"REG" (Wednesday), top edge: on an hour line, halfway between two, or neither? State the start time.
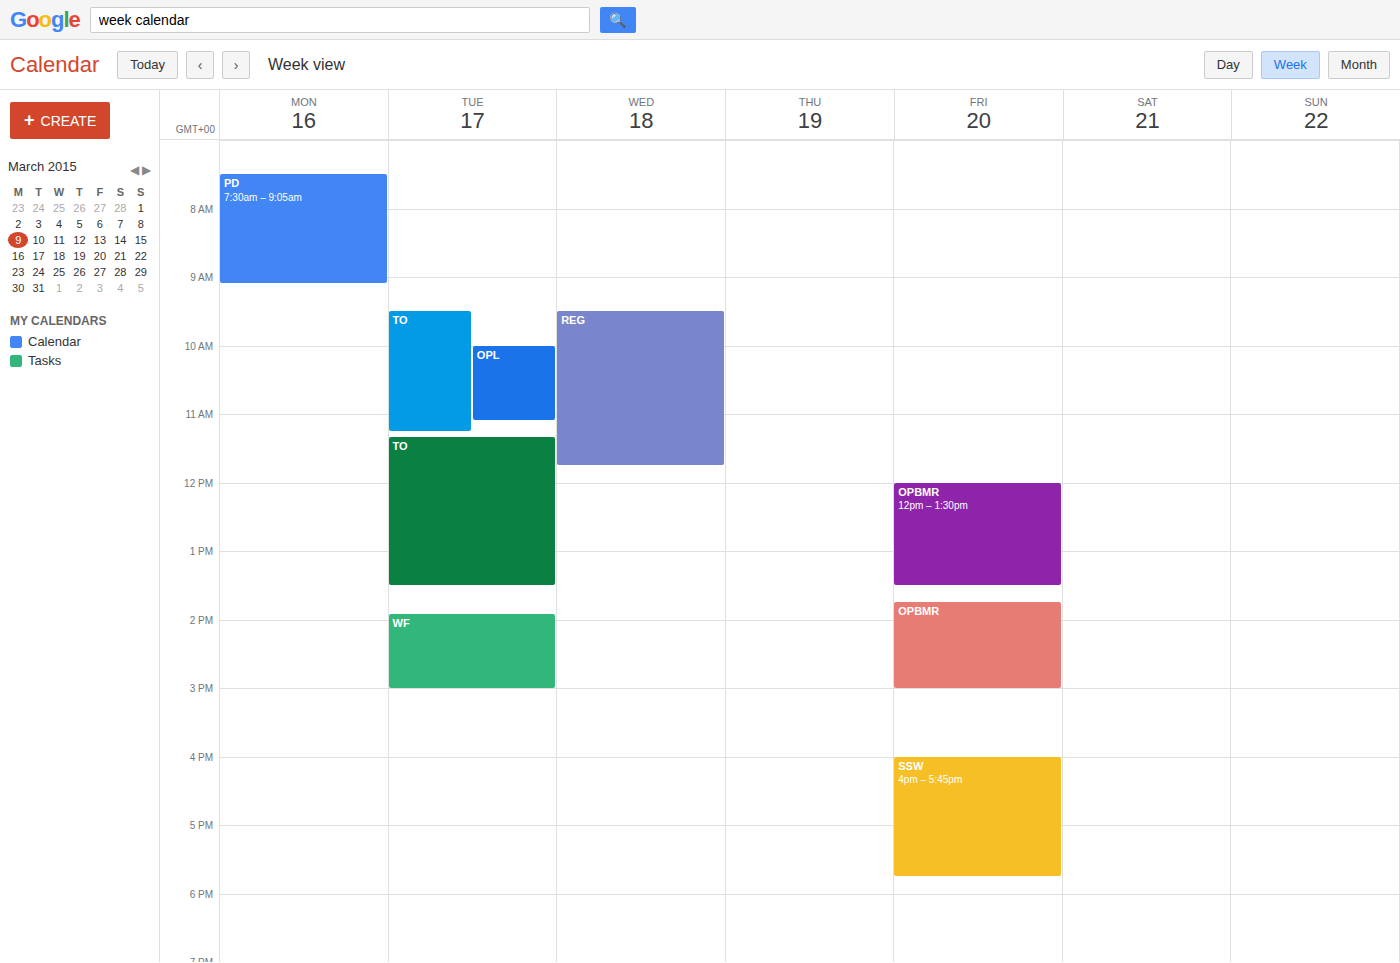
9:30 AM -- halfway between the 9 AM and 10 AM lines.